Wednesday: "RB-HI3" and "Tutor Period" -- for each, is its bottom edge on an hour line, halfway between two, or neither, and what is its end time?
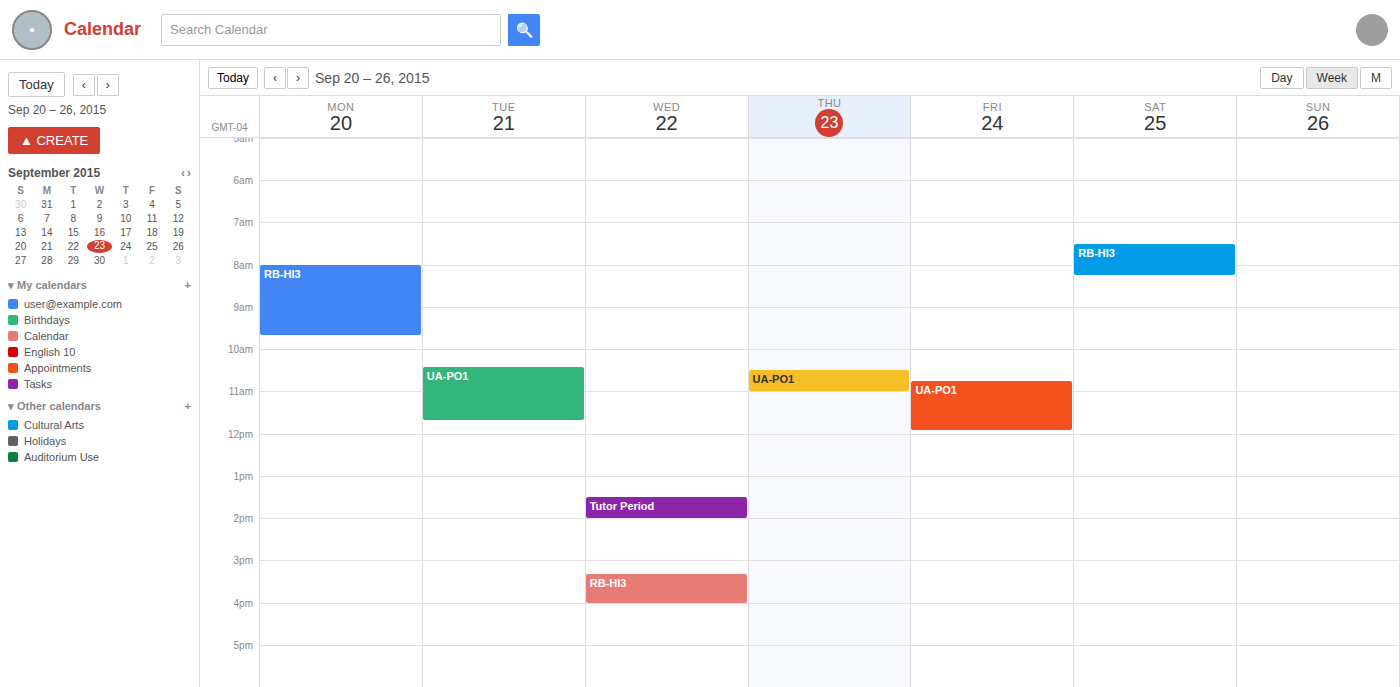
"RB-HI3": 4:00 PM, exactly on the 4 PM line. "Tutor Period": 2:00 PM, exactly on the 2 PM line.